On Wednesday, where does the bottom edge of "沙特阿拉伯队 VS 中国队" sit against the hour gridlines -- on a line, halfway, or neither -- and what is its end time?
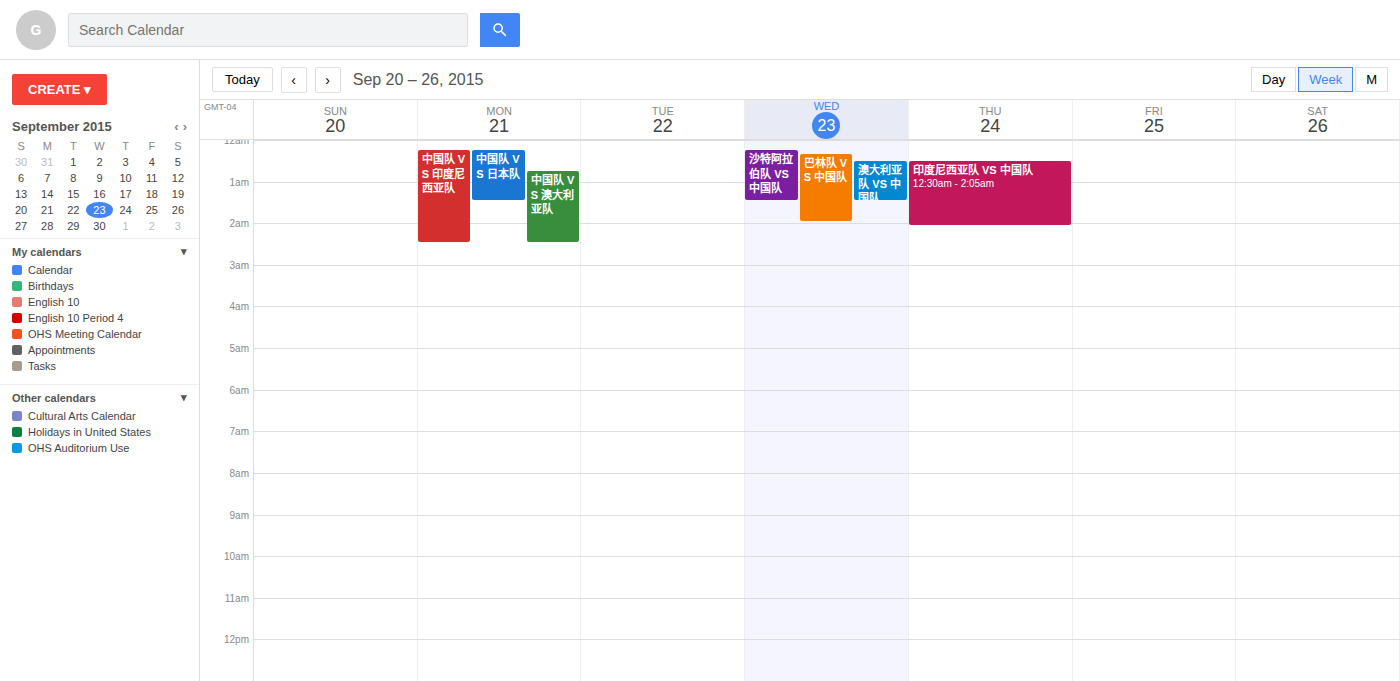
1:30 AM -- halfway between the 1 AM and 2 AM lines.